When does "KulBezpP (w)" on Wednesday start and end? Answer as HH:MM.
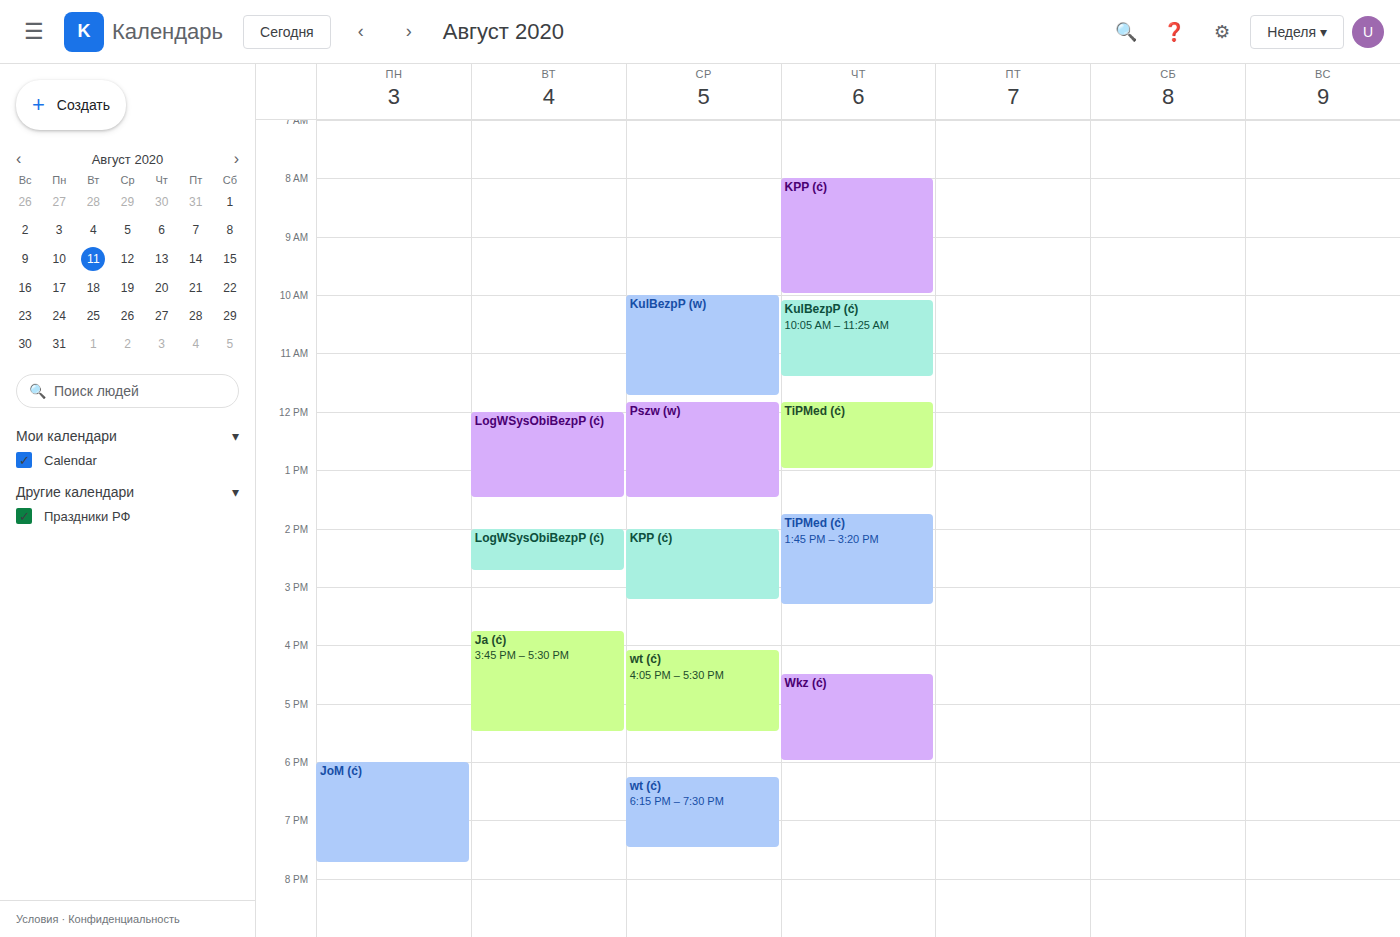
10:00 to 11:45